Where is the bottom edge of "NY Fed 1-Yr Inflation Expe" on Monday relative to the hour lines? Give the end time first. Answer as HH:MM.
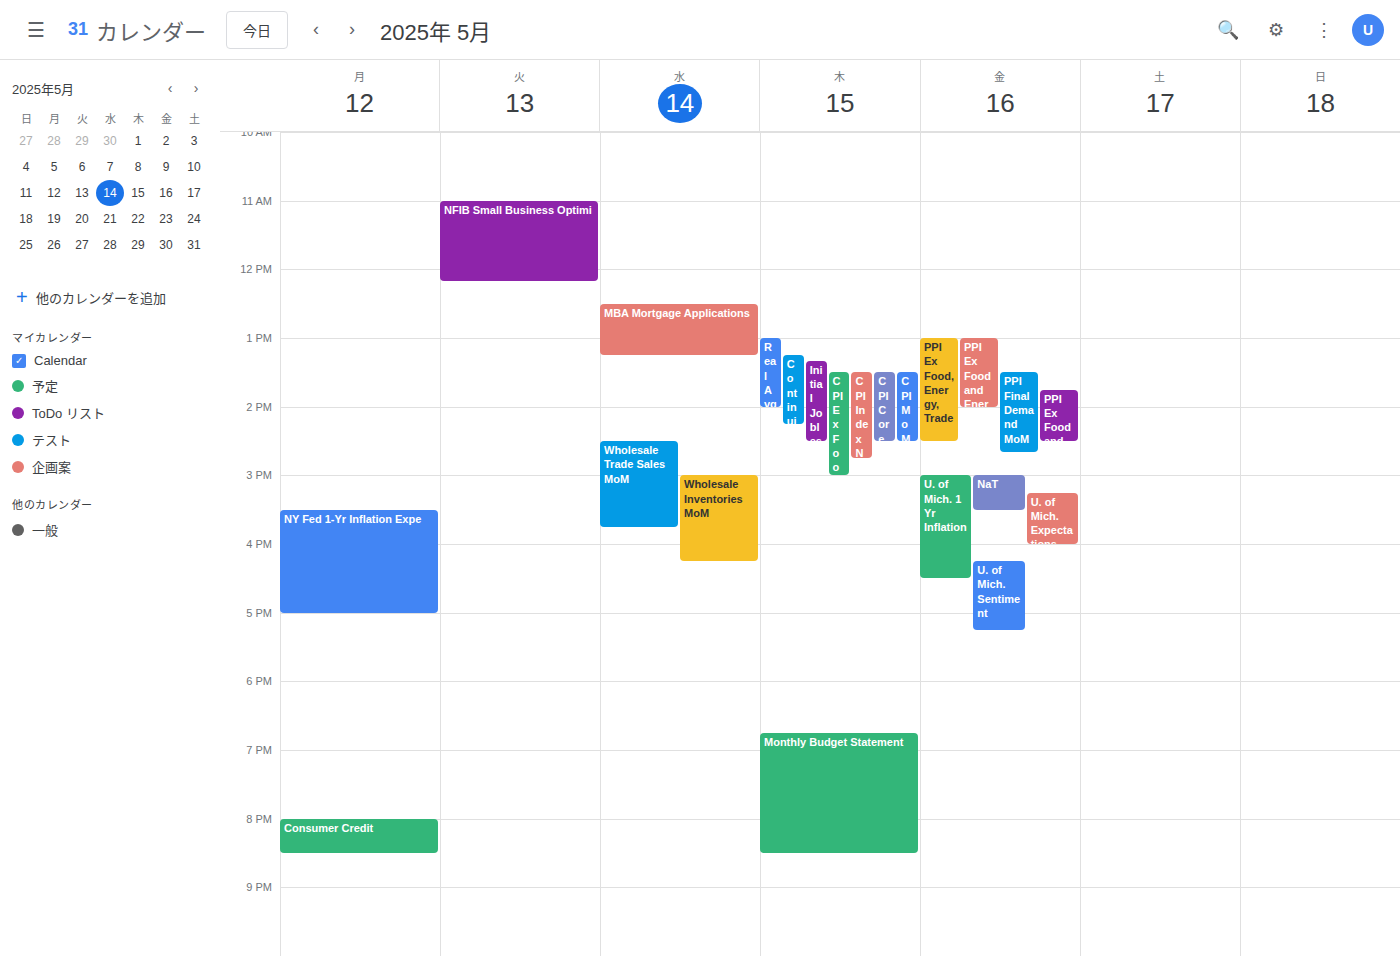
17:00 -- exactly on the 17:00 line.